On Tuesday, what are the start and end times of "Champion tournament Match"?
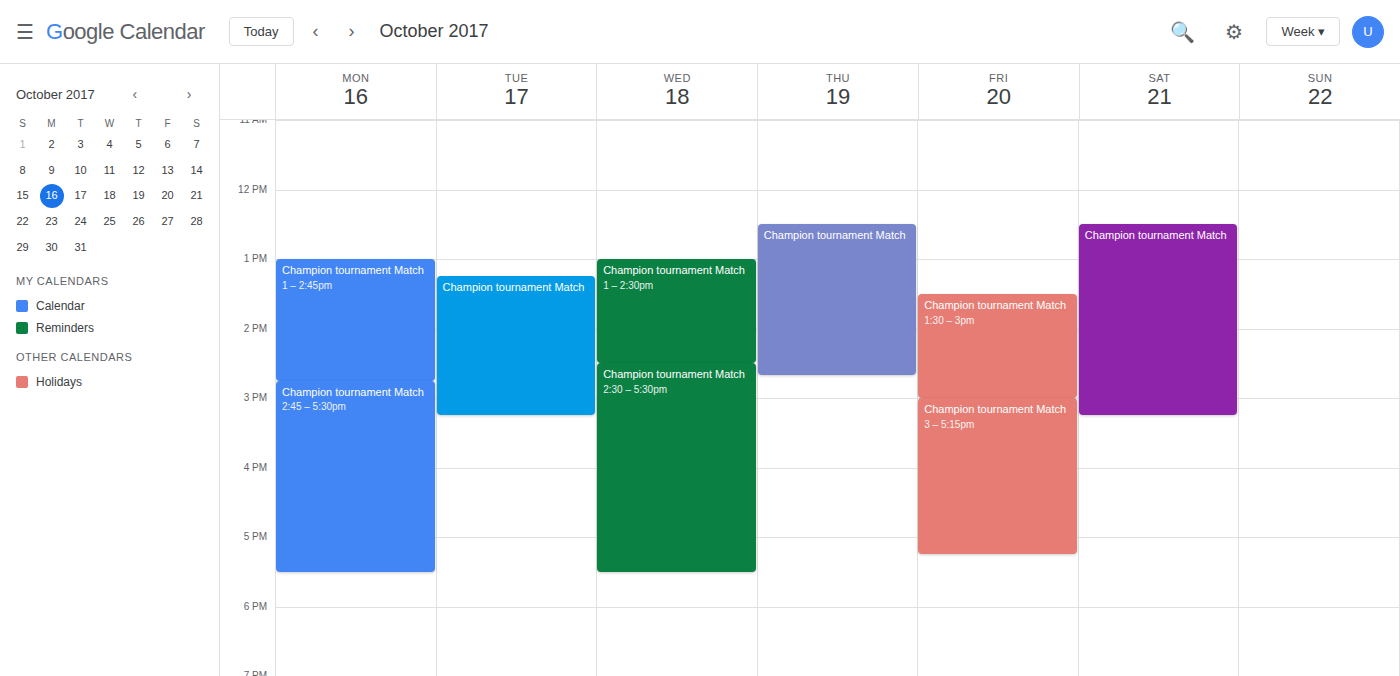
1:15 PM to 3:15 PM